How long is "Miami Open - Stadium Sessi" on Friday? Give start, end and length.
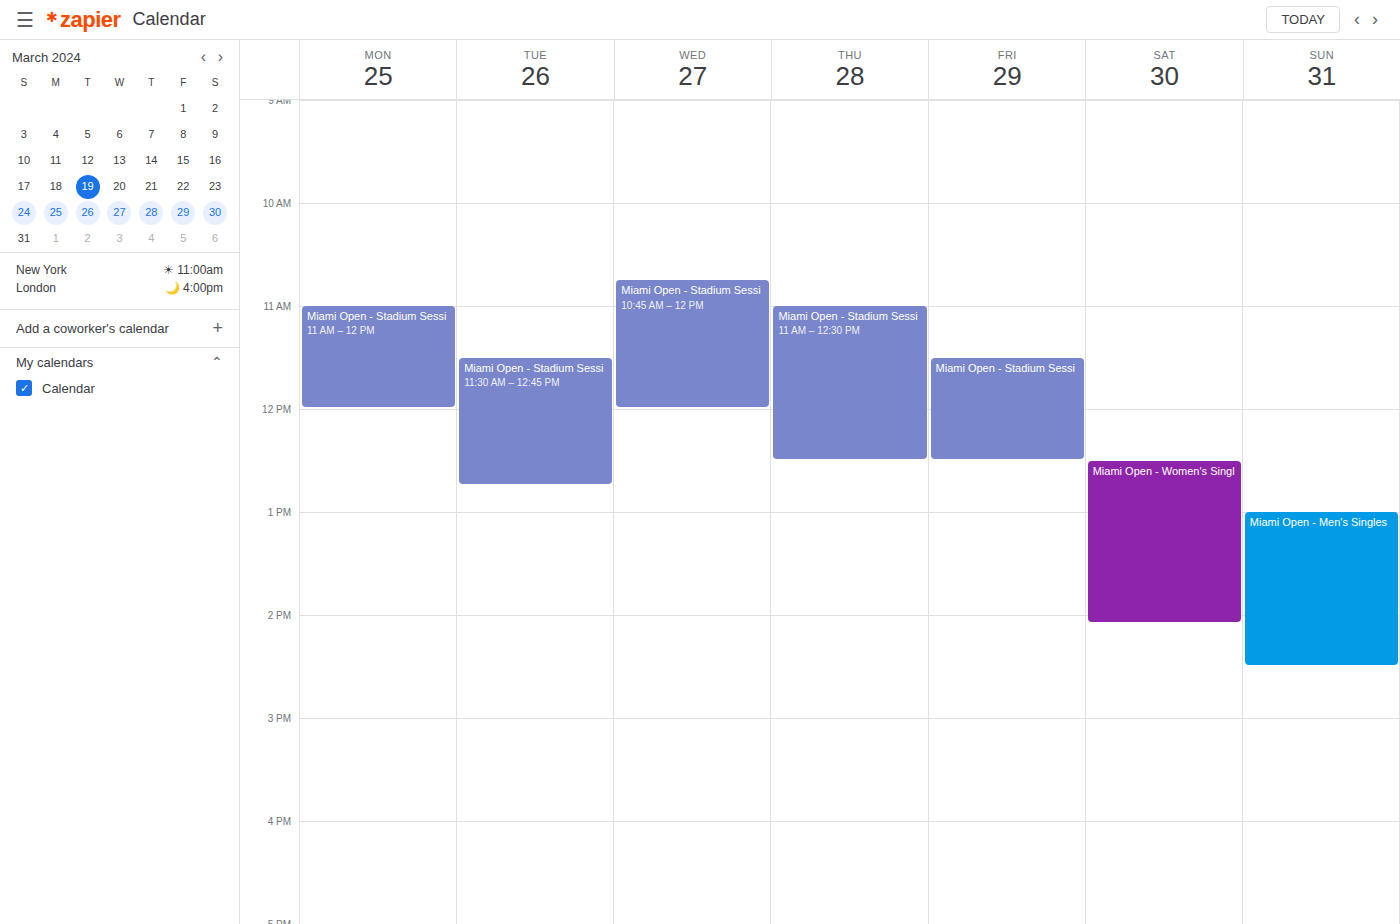
11:30 AM to 12:30 PM, 1 hour